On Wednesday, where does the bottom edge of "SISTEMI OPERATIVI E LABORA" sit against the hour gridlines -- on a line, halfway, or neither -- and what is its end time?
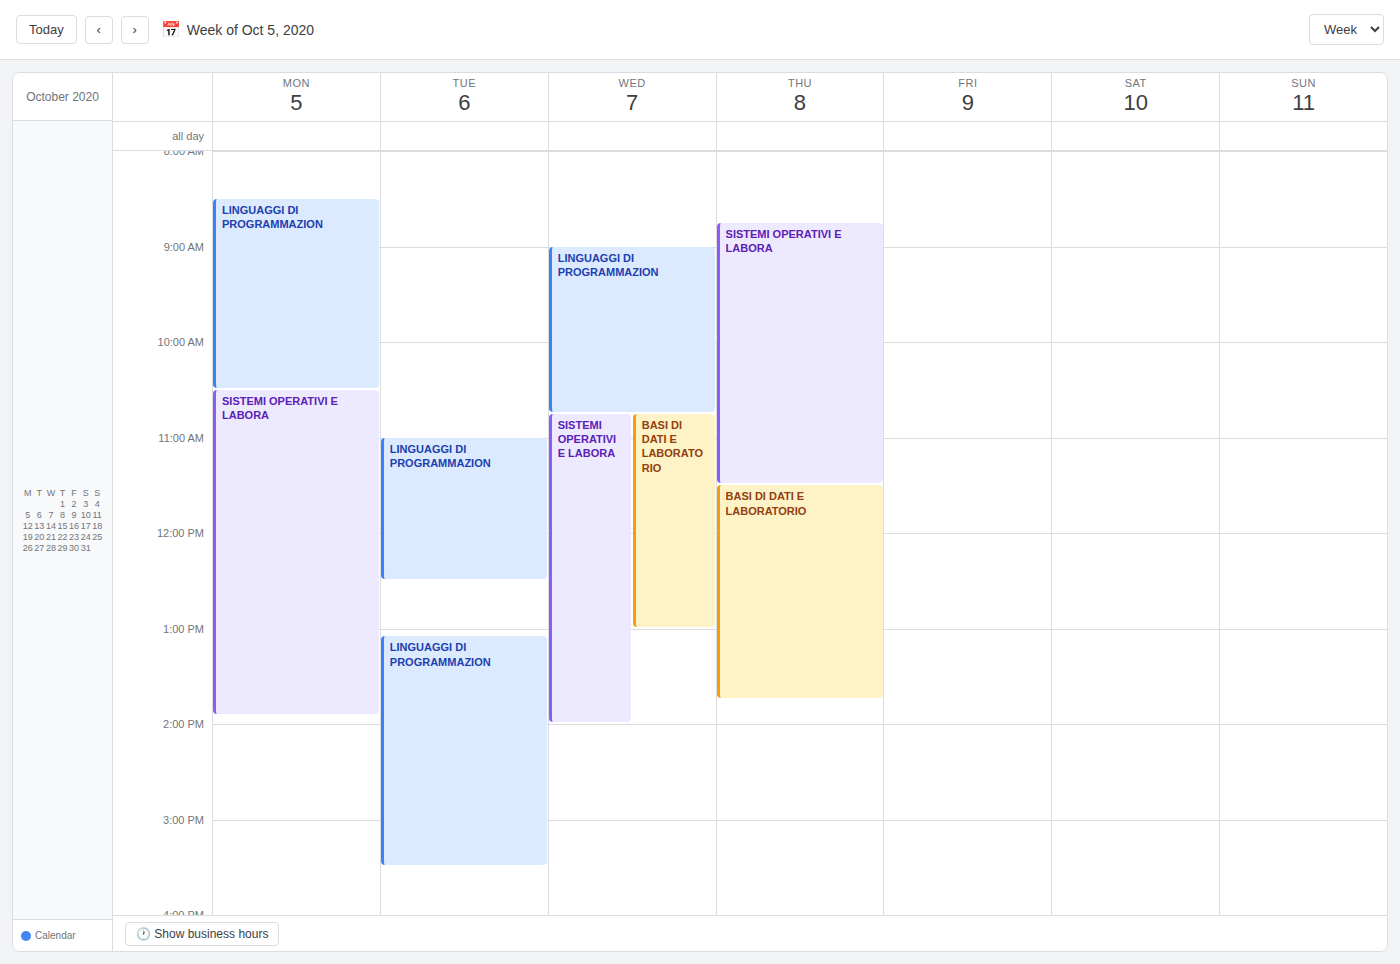
2:00 PM -- exactly on the 2 PM line.